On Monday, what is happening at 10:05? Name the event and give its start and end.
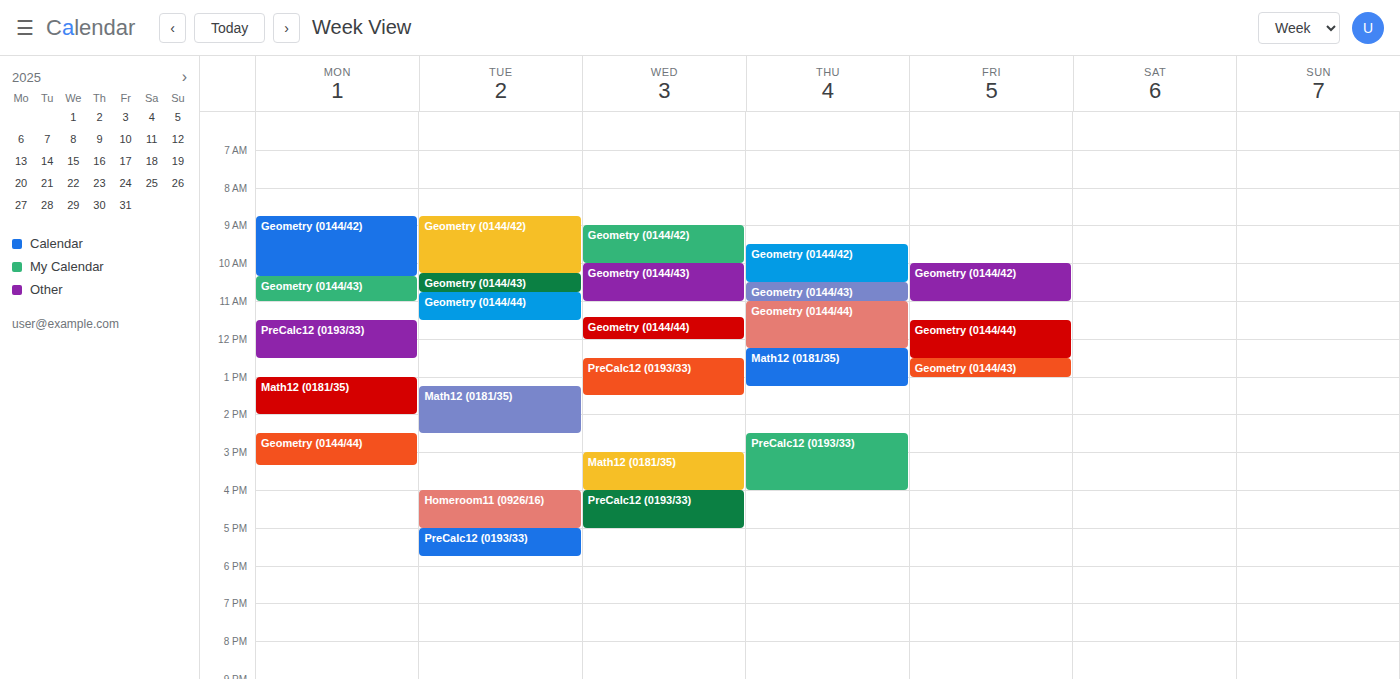
"Geometry (0144/42)", 08:45 to 10:20